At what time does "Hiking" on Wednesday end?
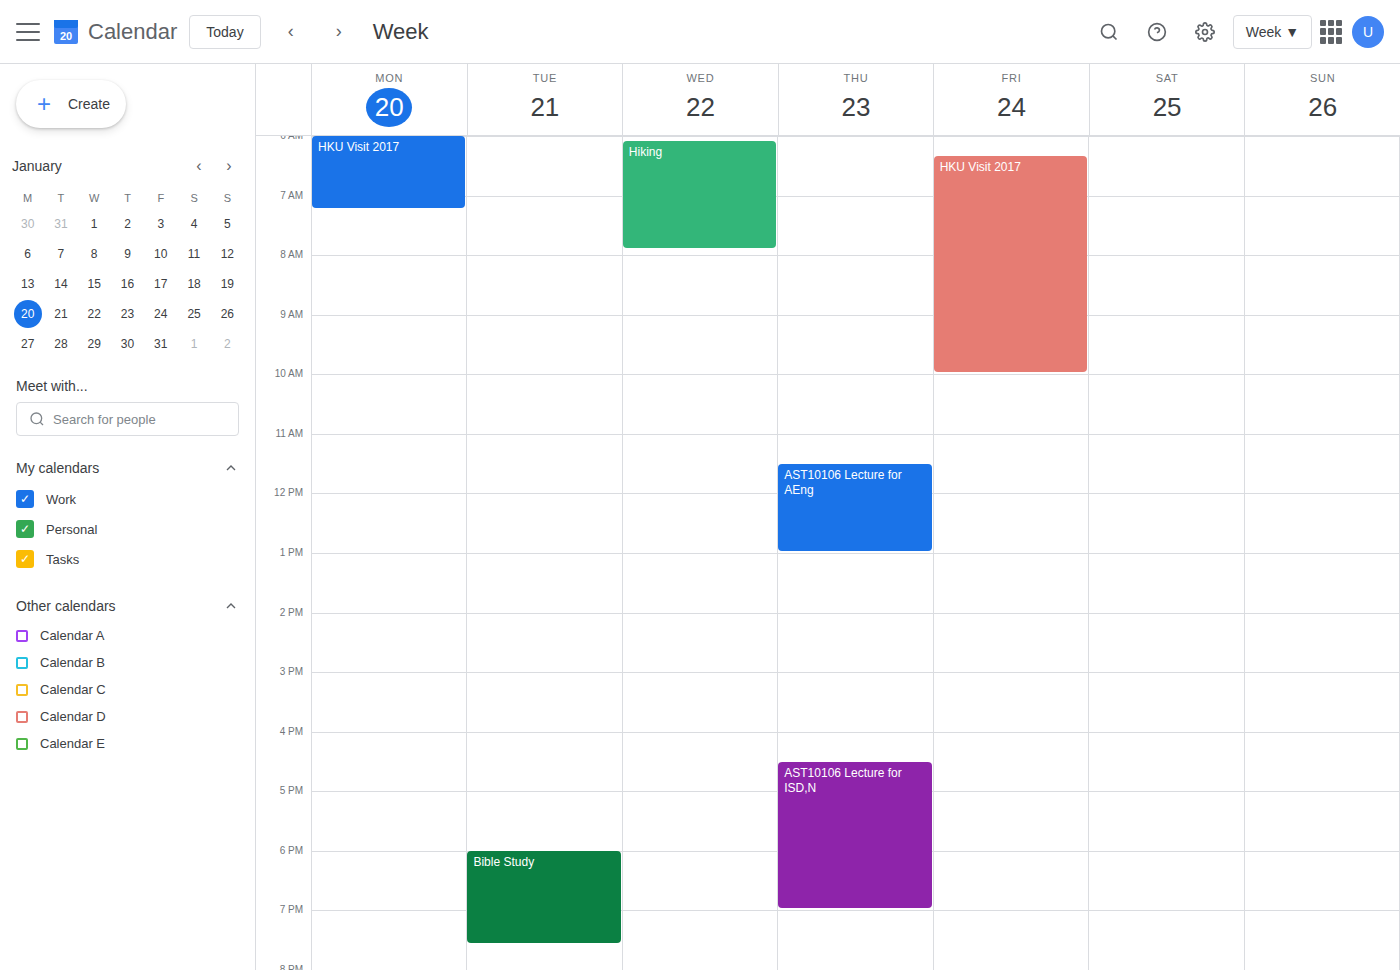
7:55 AM